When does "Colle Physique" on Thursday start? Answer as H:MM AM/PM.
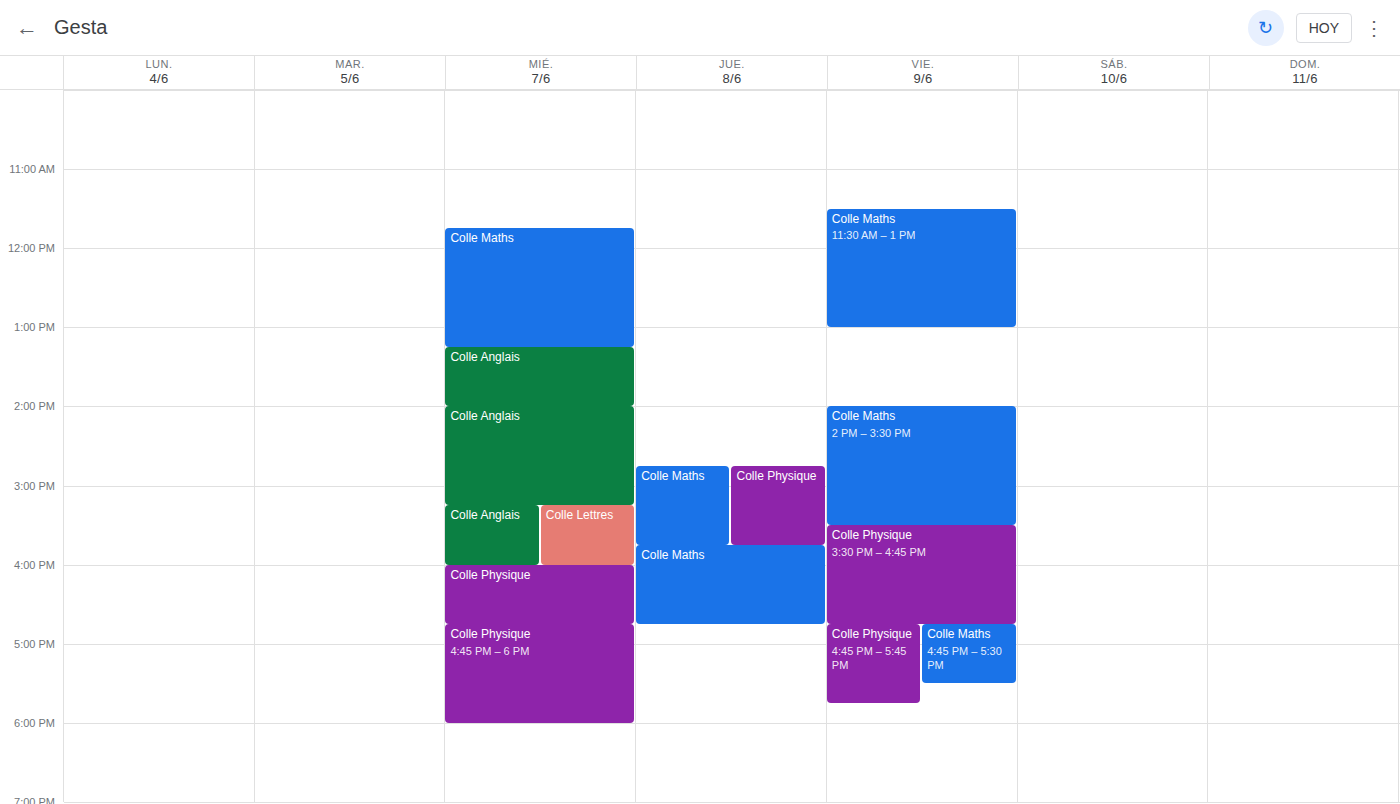
2:45 PM